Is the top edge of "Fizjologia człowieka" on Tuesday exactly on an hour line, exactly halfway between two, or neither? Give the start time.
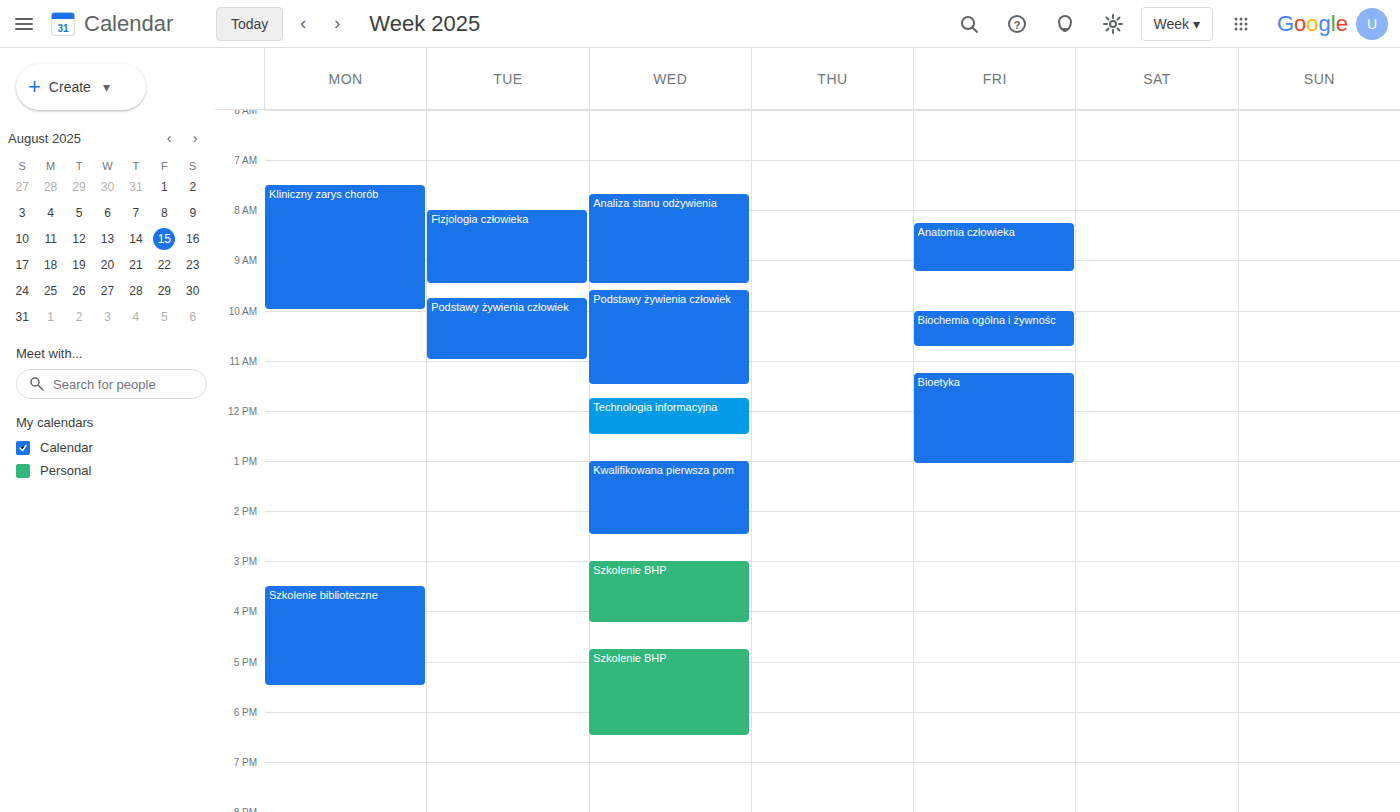
8:00 AM -- exactly on the 8 AM line.